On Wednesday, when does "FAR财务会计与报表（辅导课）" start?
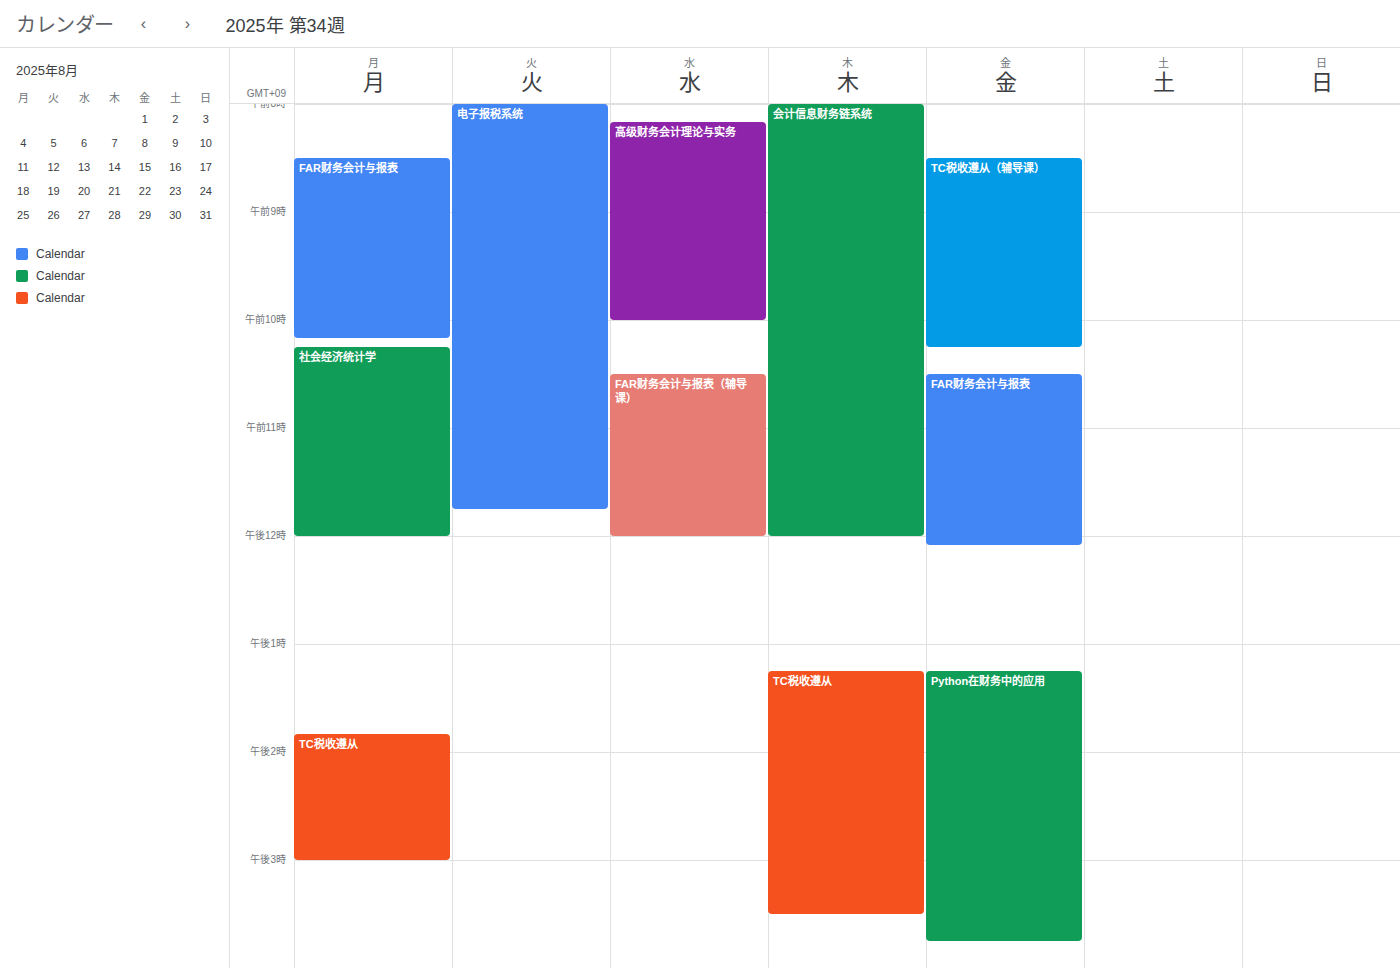
10:30 AM